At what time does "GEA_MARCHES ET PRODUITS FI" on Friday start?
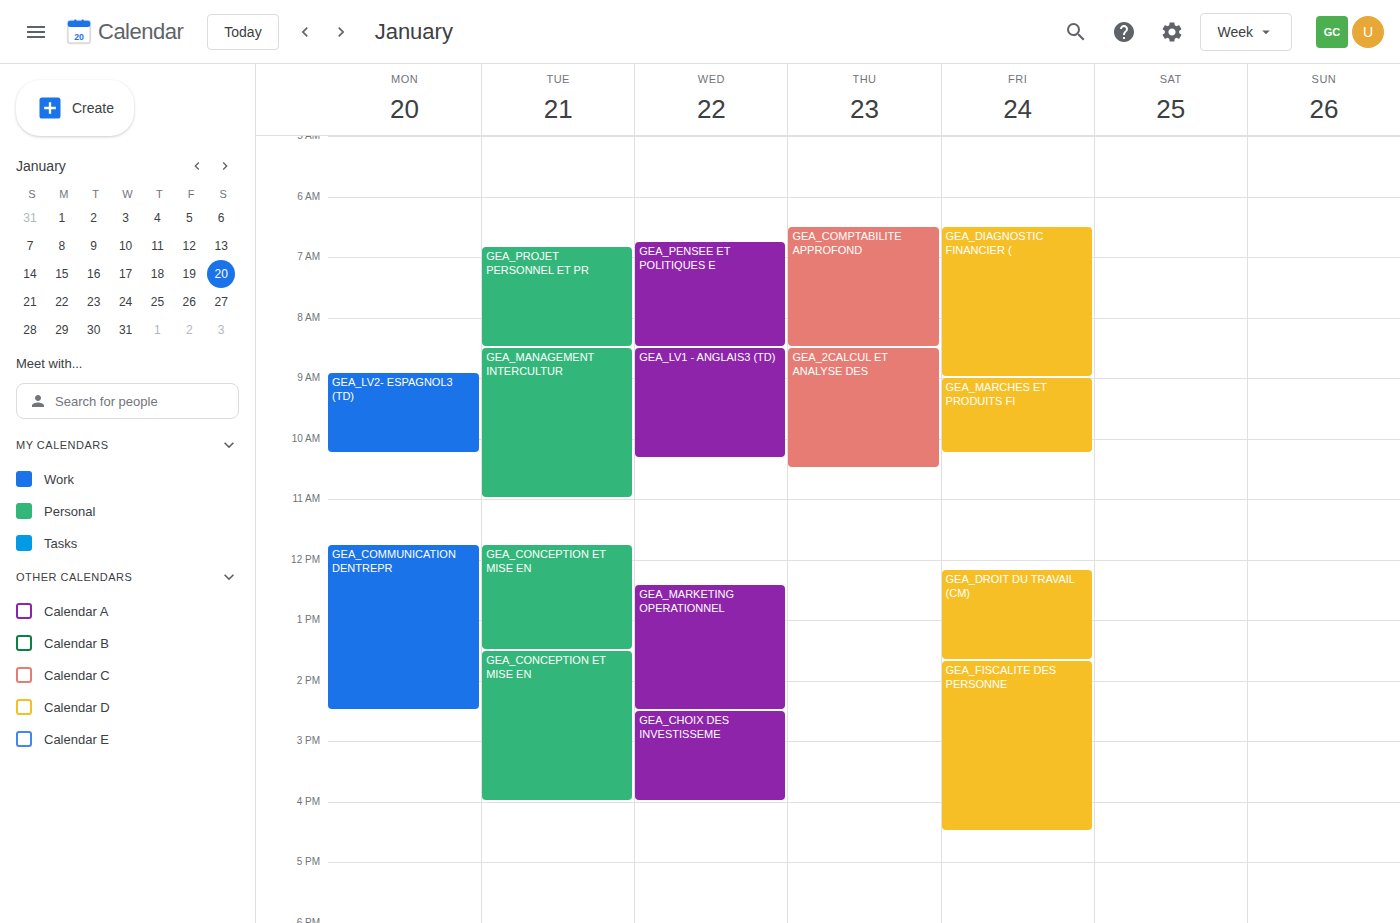
9:00 AM